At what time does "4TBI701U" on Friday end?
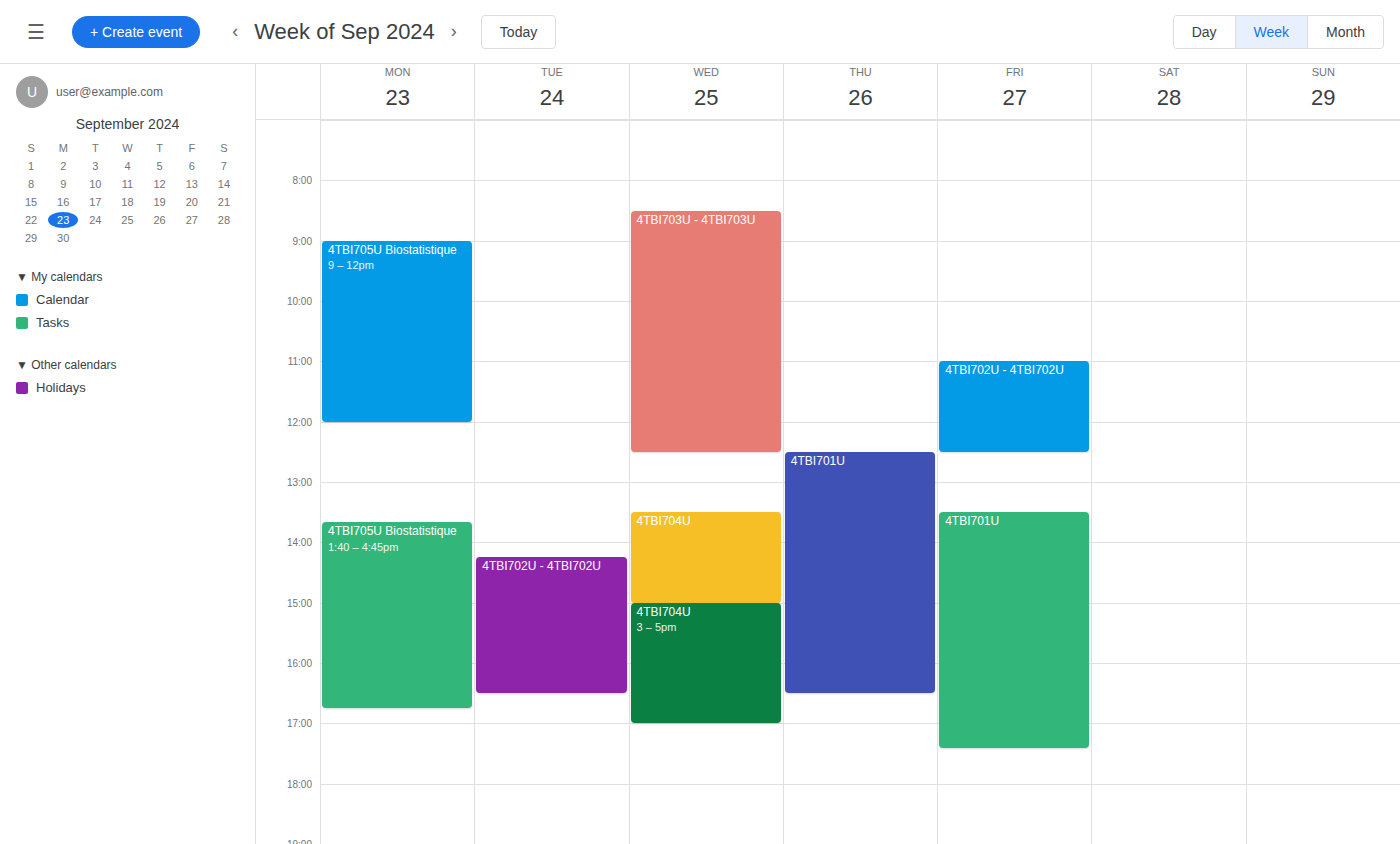
5:25 PM